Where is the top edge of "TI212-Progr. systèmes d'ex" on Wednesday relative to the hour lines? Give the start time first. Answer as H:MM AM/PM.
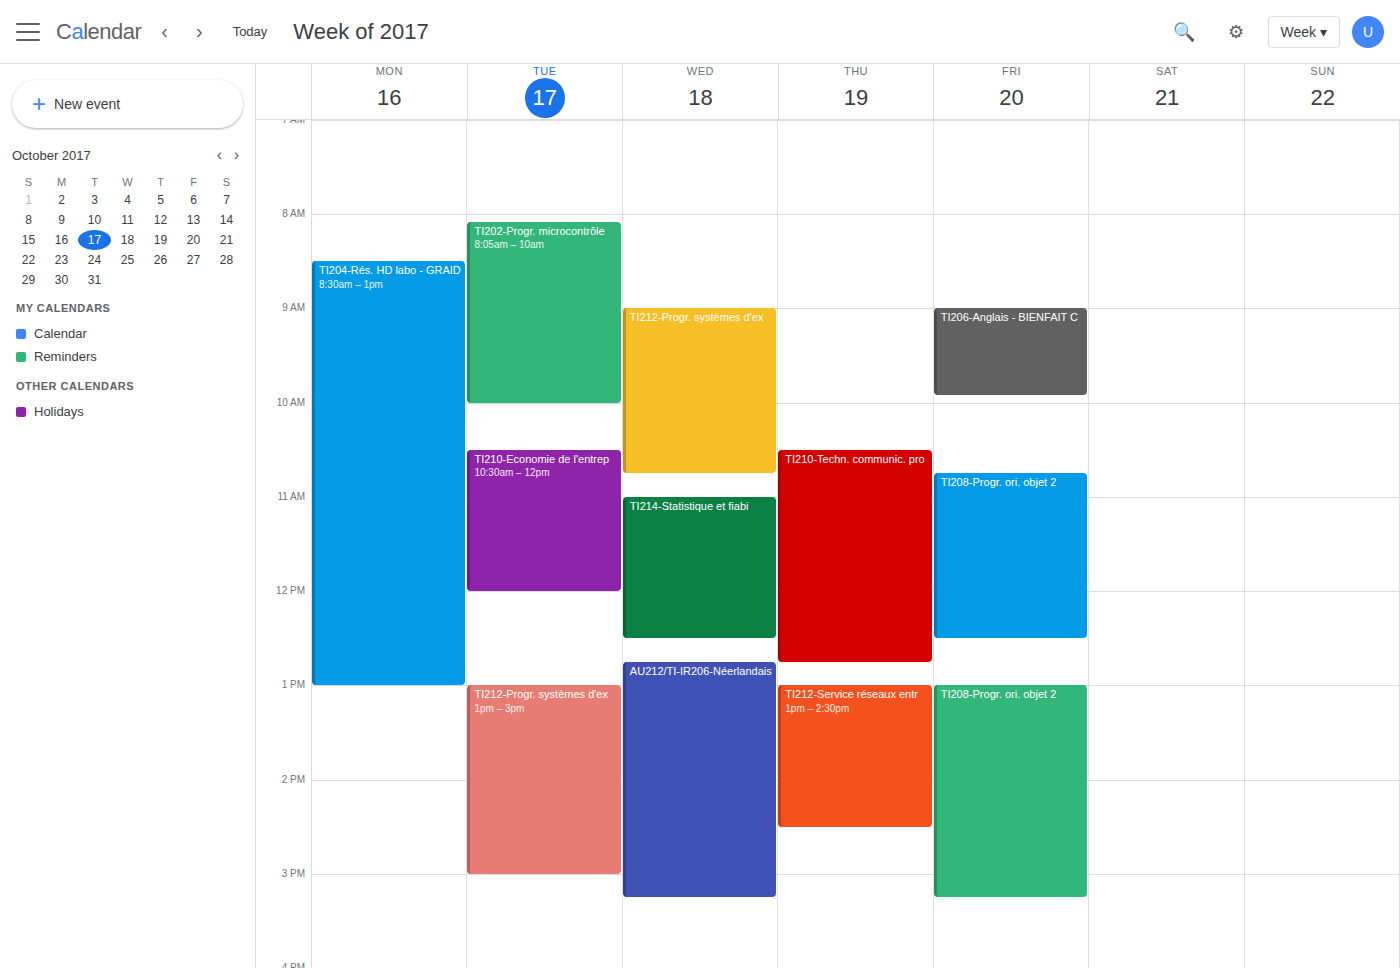
9:00 AM -- exactly on the 9 AM line.